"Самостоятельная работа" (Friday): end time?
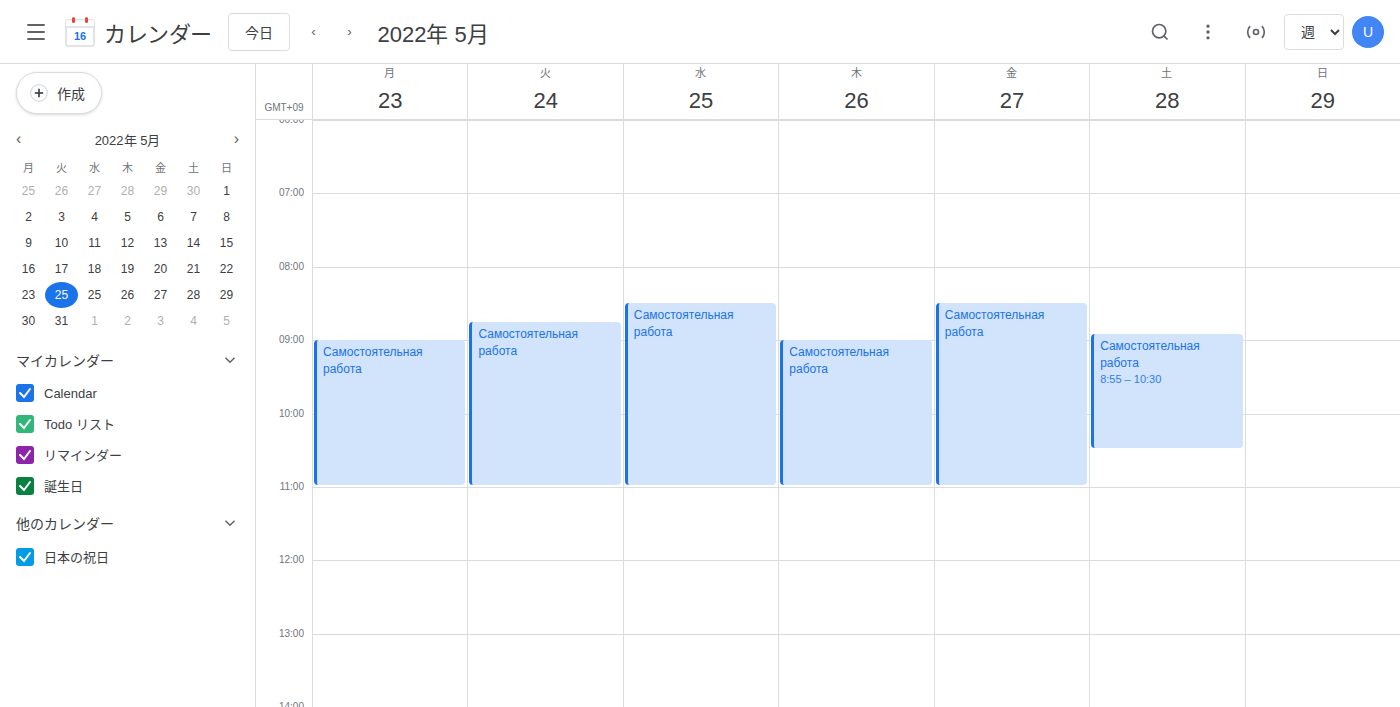
11:00 AM